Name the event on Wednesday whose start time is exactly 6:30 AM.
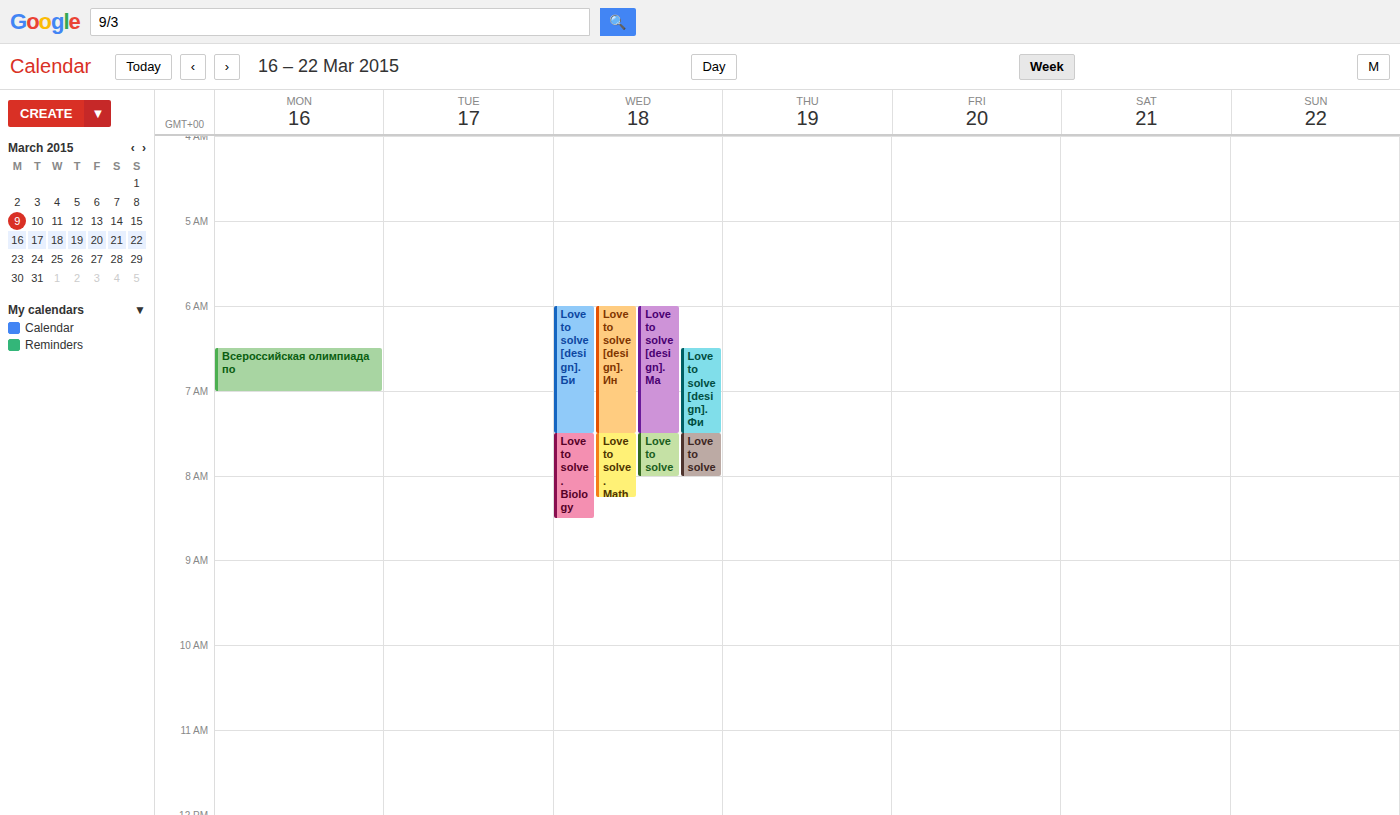
"Love to solve [design]. Фи"